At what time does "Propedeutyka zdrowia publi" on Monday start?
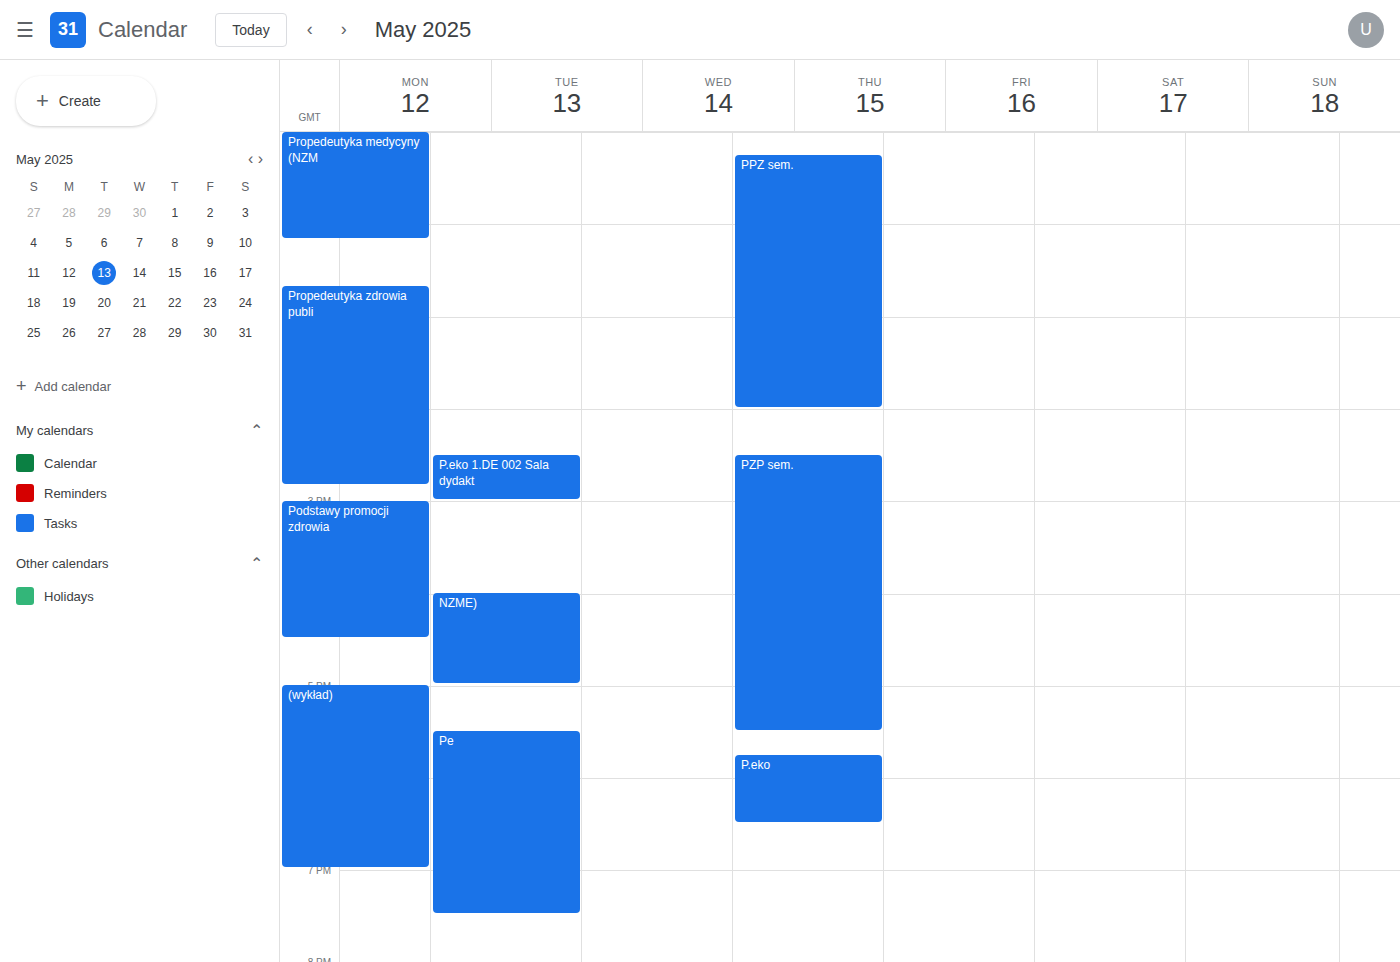
12:40 PM